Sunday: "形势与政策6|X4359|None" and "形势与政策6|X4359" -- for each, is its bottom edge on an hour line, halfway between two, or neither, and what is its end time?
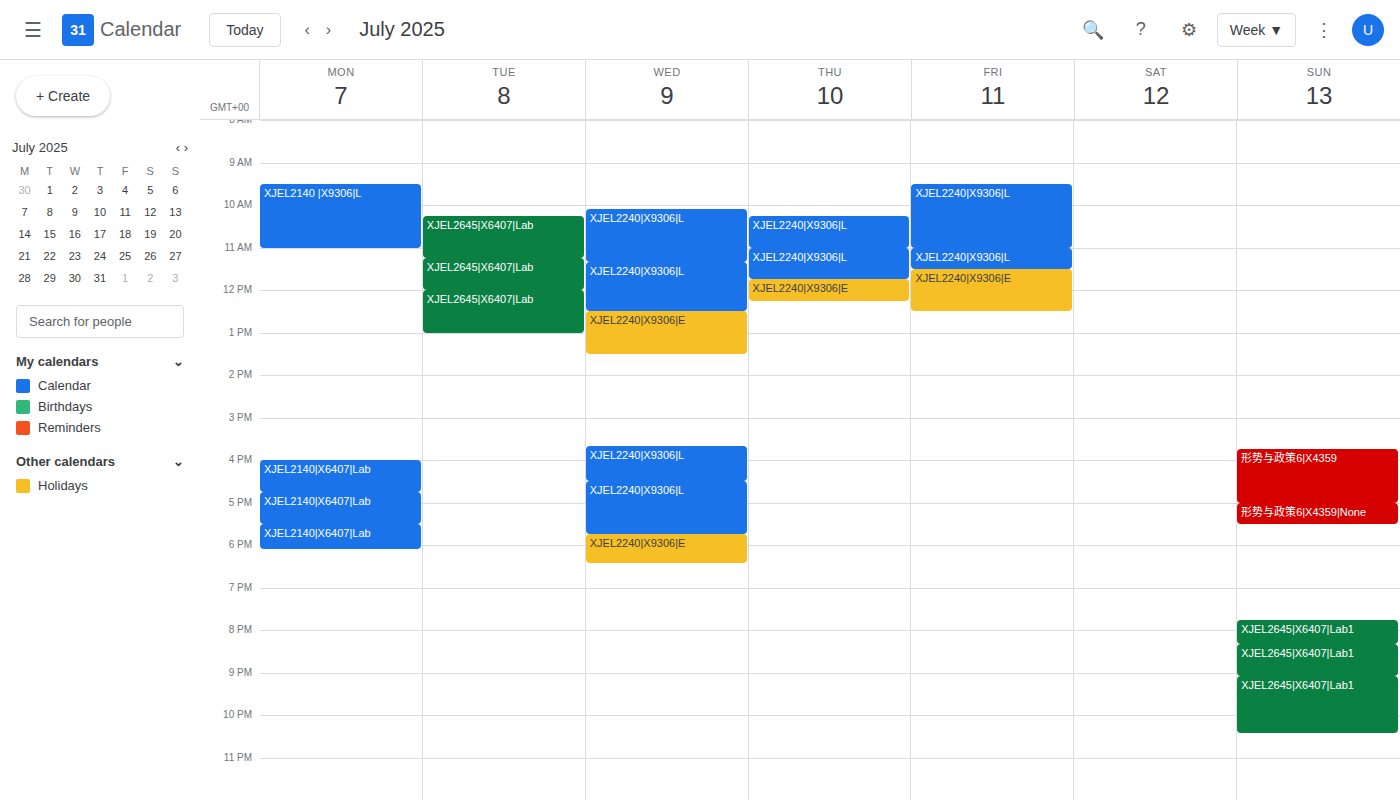
"形势与政策6|X4359|None": 5:30 PM, halfway between the 5 PM and 6 PM lines. "形势与政策6|X4359": 5:00 PM, exactly on the 5 PM line.